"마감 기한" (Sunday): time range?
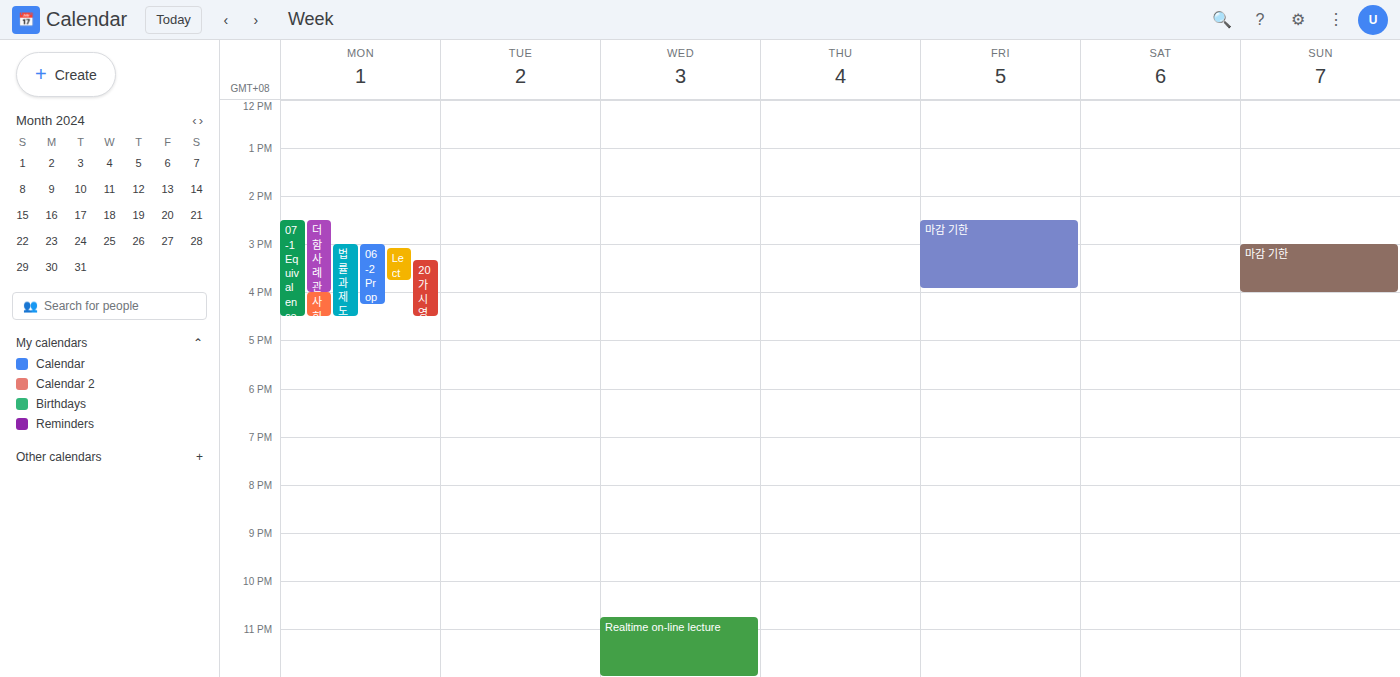
3:00 PM to 4:00 PM